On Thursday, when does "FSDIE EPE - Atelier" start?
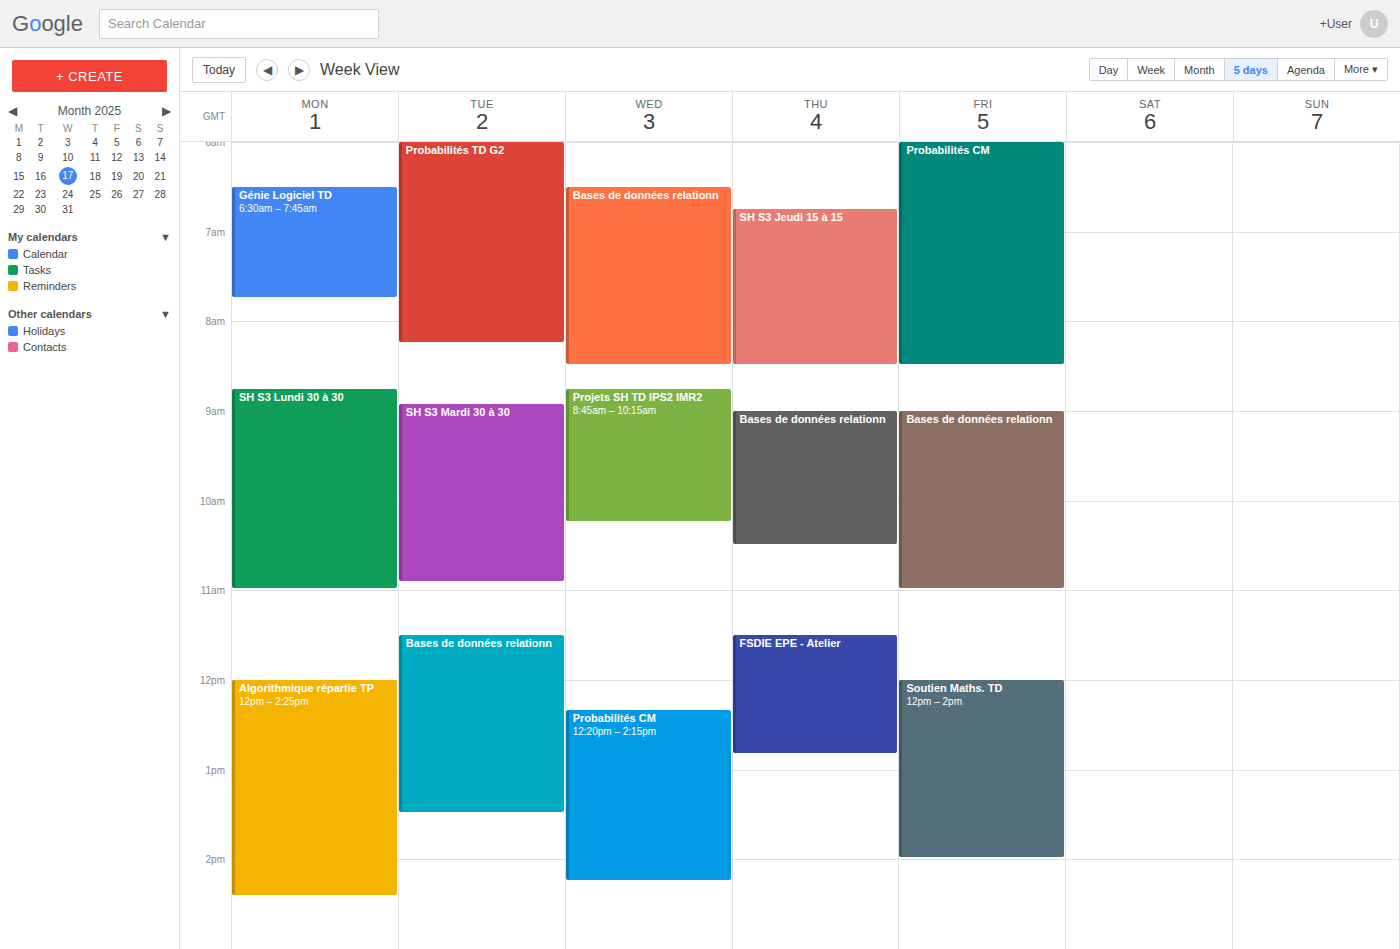
11:30 AM